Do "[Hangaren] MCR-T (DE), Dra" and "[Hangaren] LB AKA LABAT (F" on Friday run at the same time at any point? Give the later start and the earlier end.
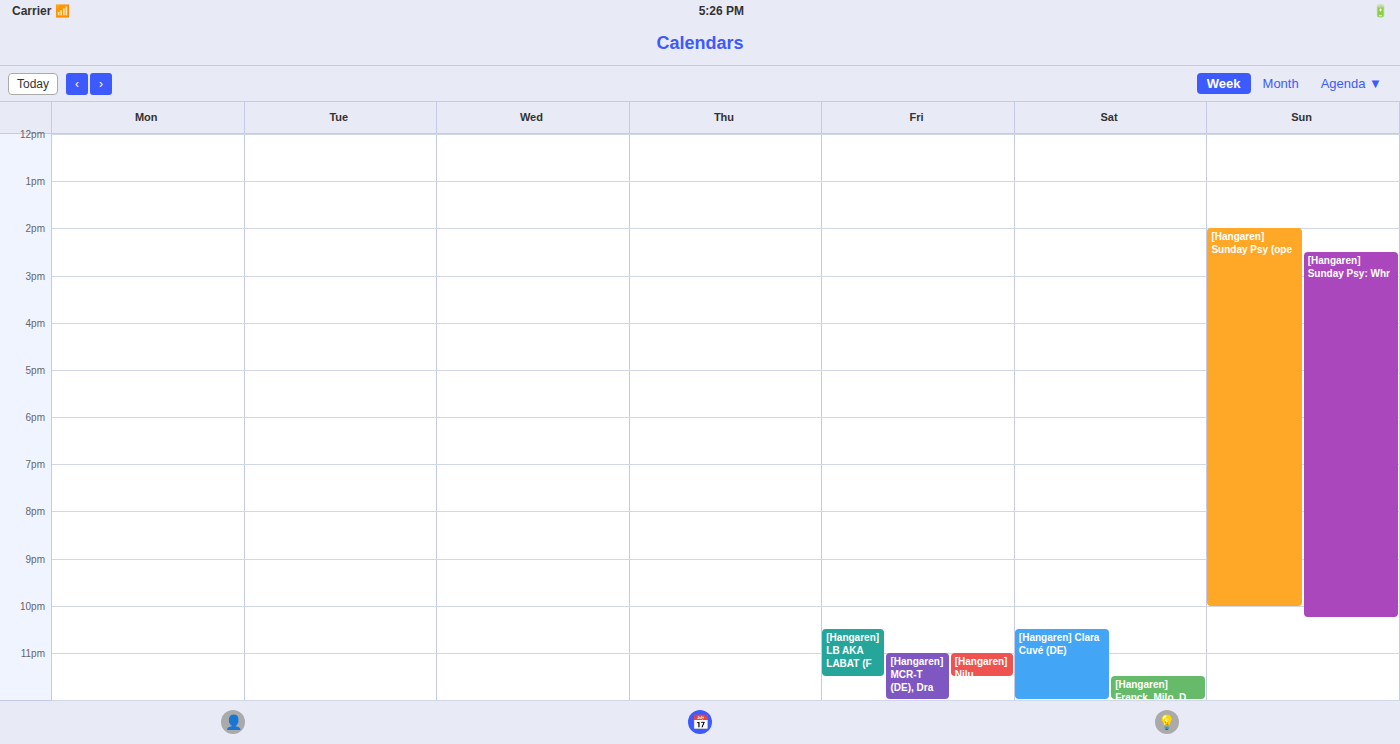
"[Hangaren] MCR-T (DE), Dra" starts at 11:00 PM, before "[Hangaren] LB AKA LABAT (F" ends at 11:30 PM -- they overlap.